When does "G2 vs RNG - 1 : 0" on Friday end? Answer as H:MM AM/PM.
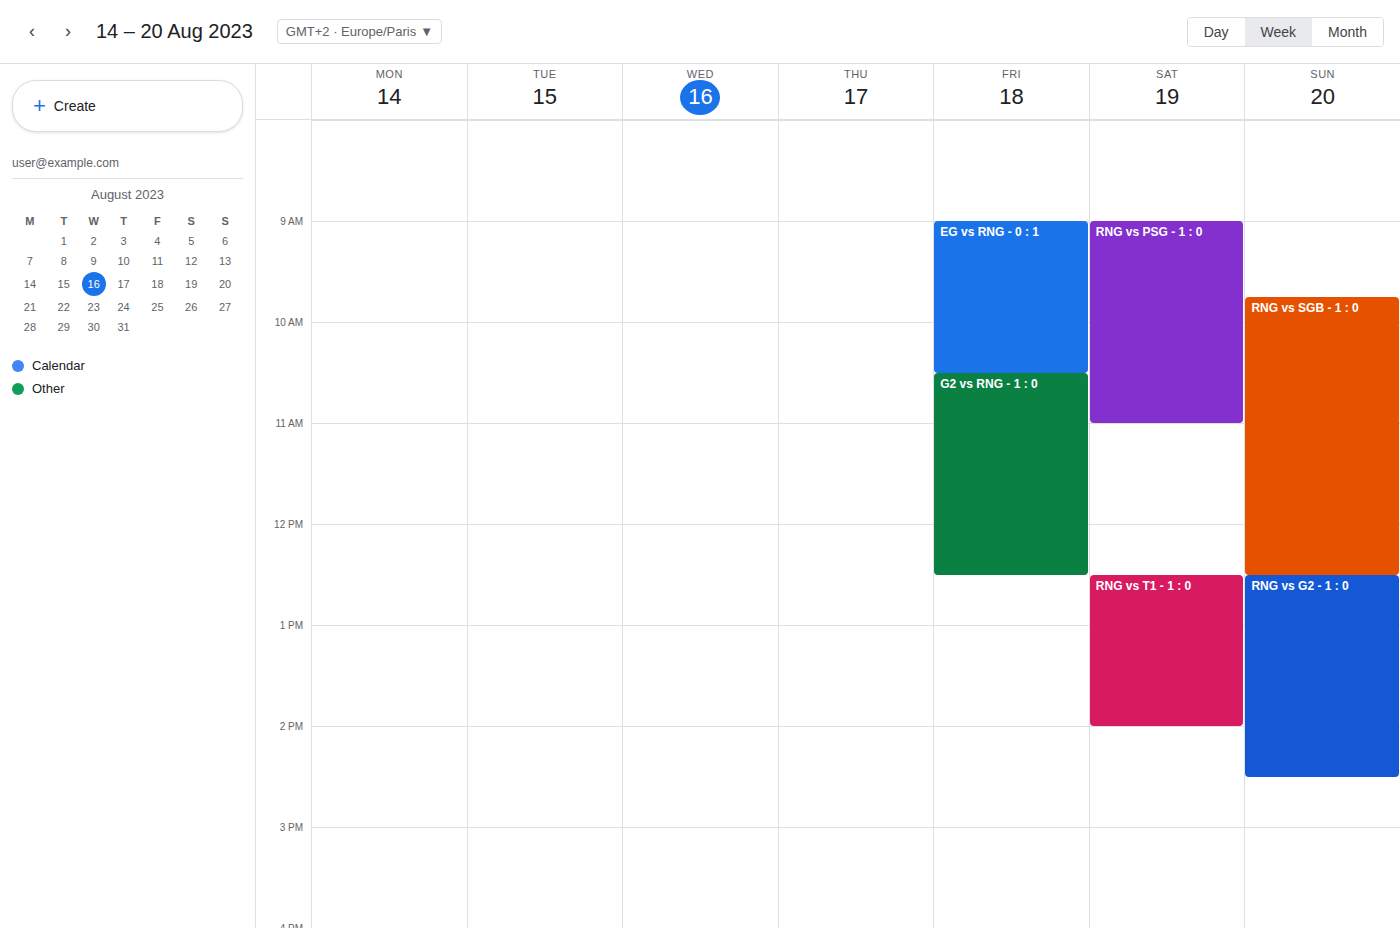
12:30 PM